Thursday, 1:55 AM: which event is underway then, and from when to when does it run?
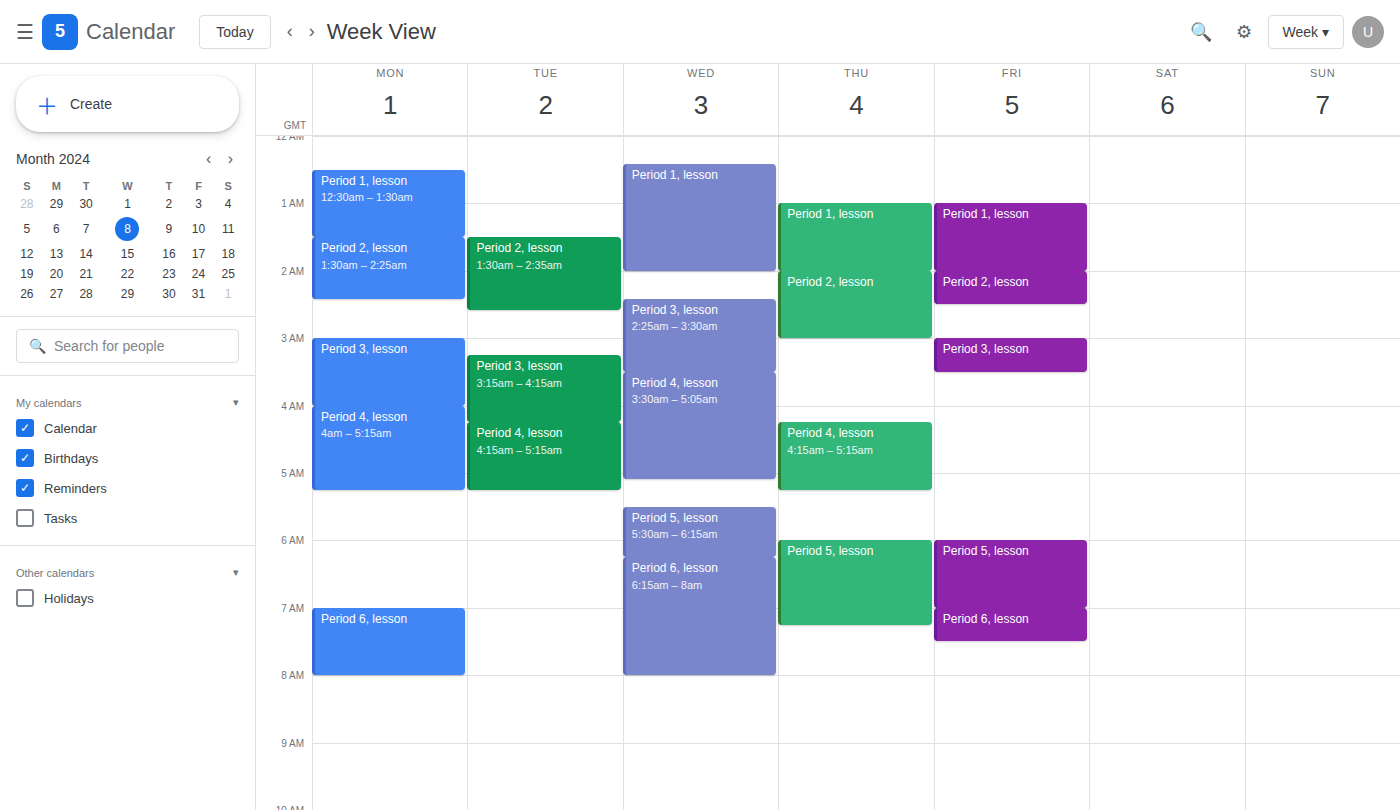
"Period 1, lesson", 1:00 AM to 2:00 AM